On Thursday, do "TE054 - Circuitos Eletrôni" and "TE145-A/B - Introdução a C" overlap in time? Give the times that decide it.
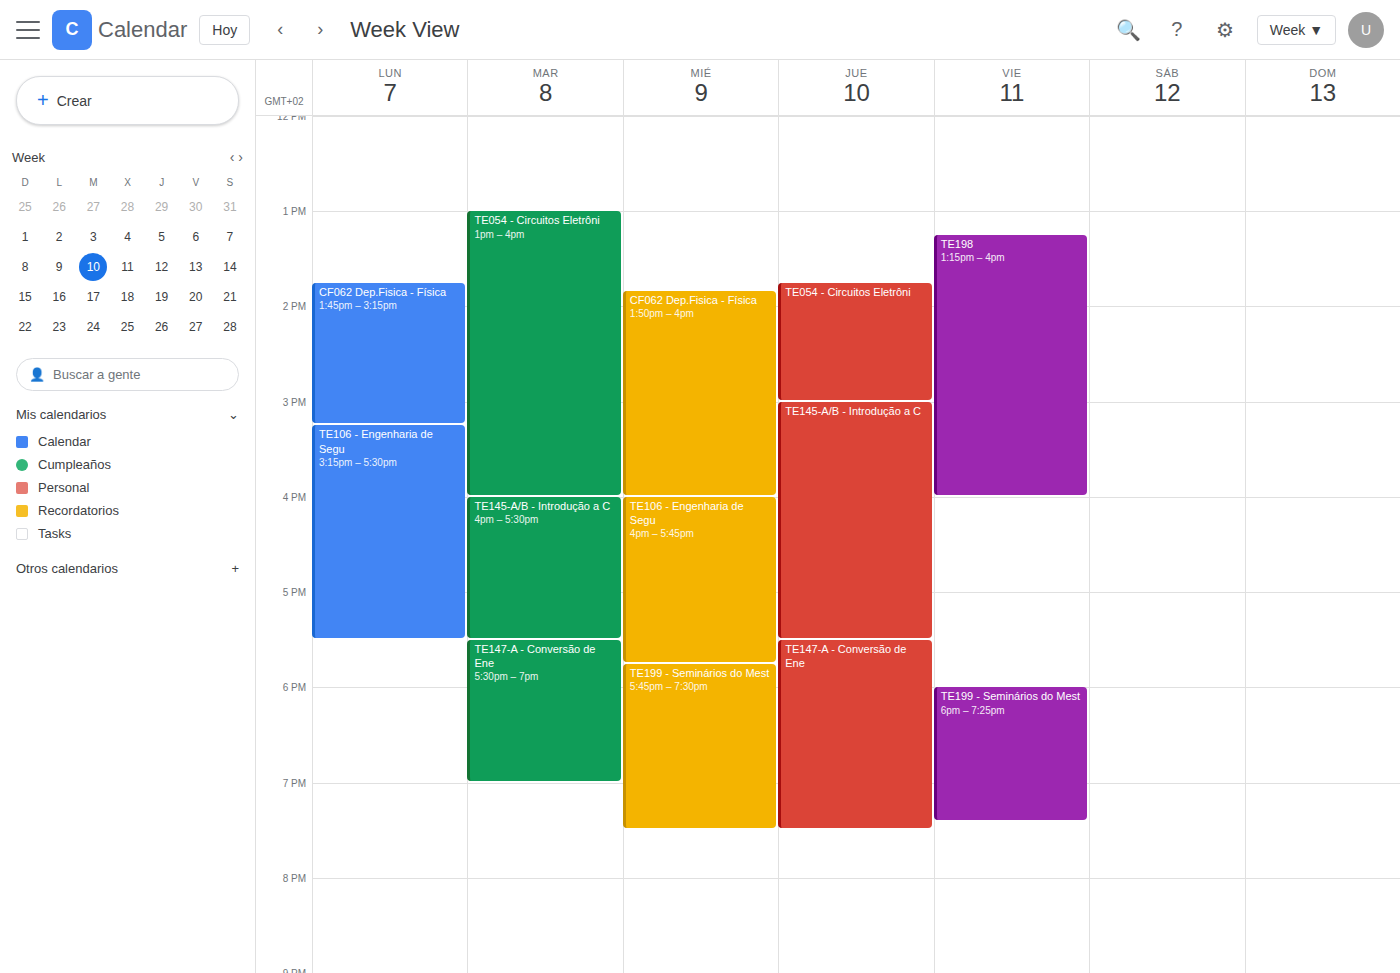
"TE054 - Circuitos Eletrôni" ends at 3:00 PM, exactly when "TE145-A/B - Introdução a C" starts -- they touch but do not overlap.